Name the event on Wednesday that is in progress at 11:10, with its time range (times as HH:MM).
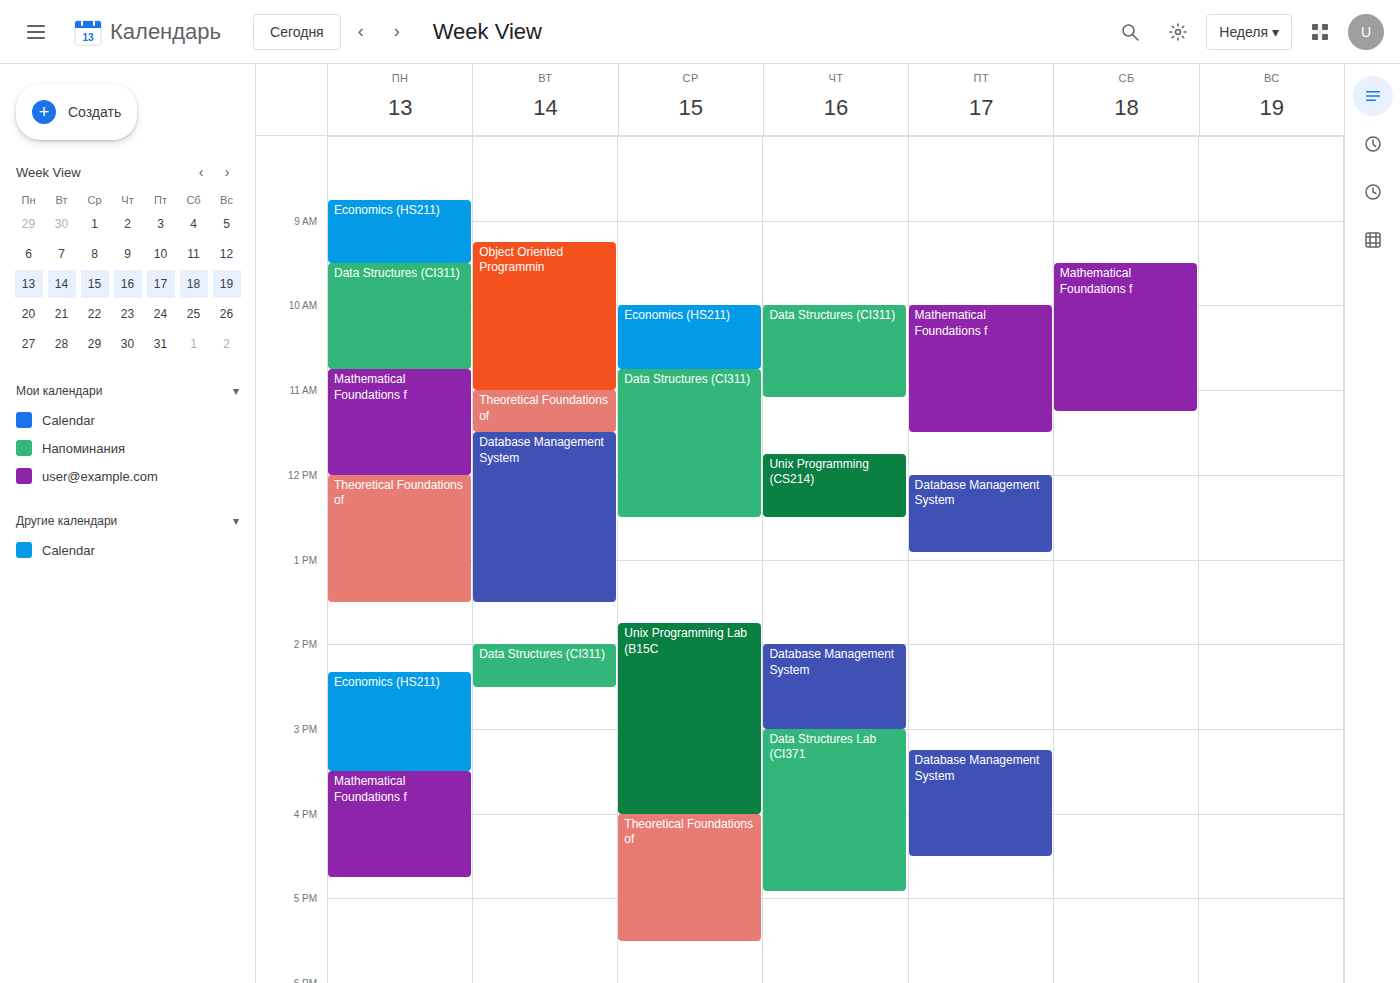
"Data Structures (CI311)", 10:45 to 12:30